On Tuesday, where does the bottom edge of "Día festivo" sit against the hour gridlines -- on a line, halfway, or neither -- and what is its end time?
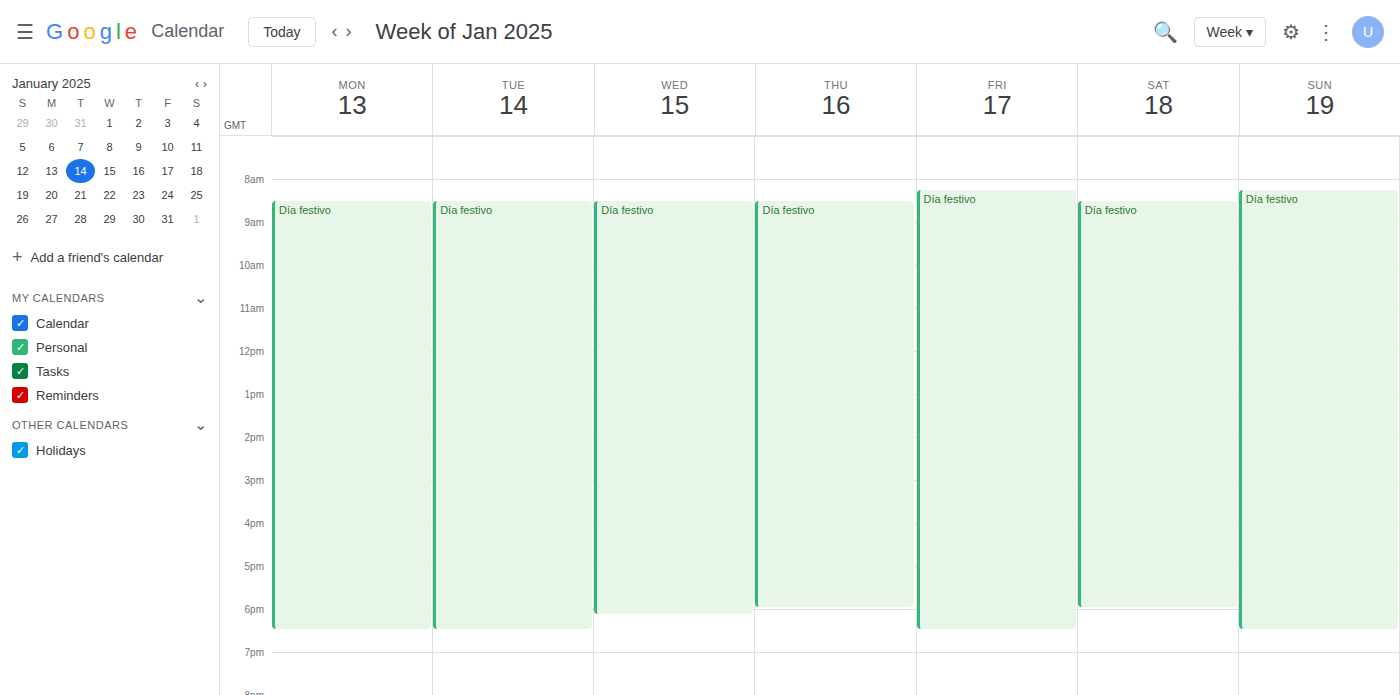
6:30 PM -- halfway between the 6 PM and 7 PM lines.